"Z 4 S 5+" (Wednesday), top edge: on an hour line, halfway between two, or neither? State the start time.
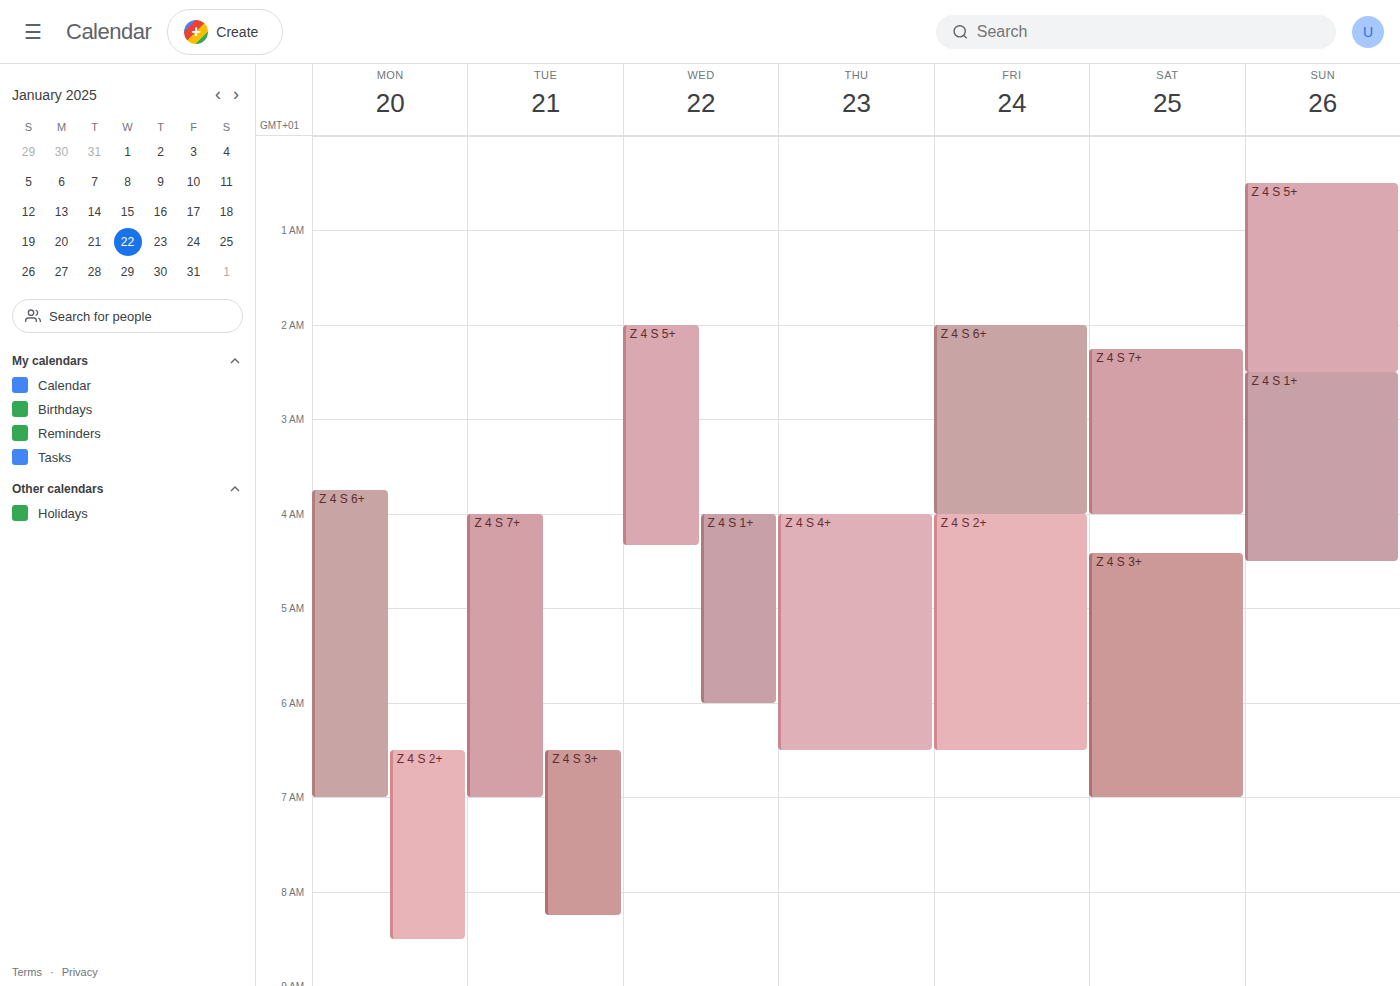
2:00 AM -- exactly on the 2 AM line.